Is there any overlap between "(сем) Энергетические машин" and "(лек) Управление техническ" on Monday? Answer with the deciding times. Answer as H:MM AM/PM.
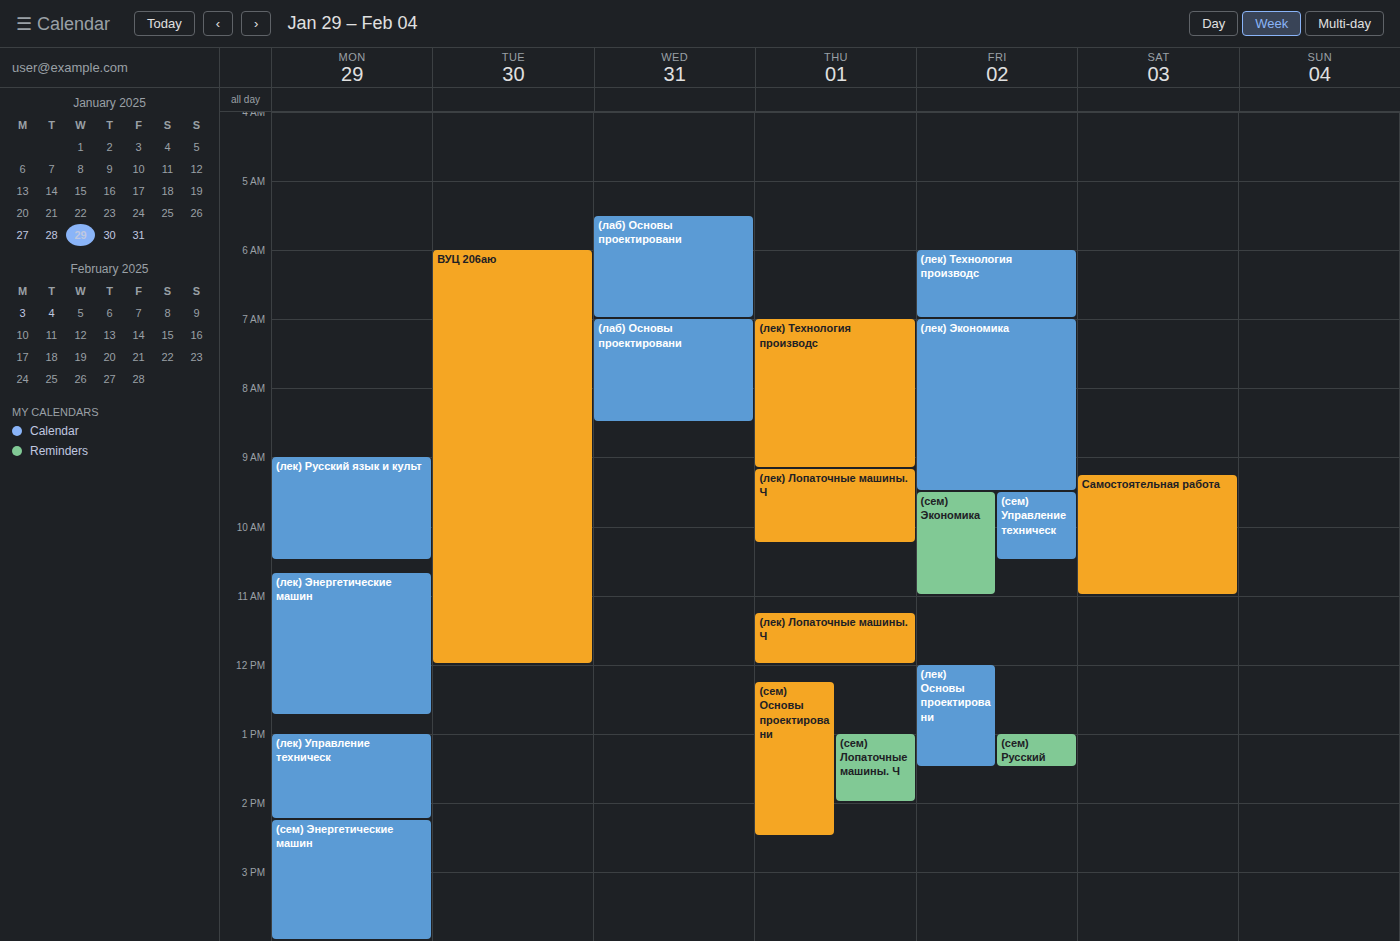
"(лек) Управление техническ" ends at 2:15 PM, exactly when "(сем) Энергетические машин" starts -- they touch but do not overlap.